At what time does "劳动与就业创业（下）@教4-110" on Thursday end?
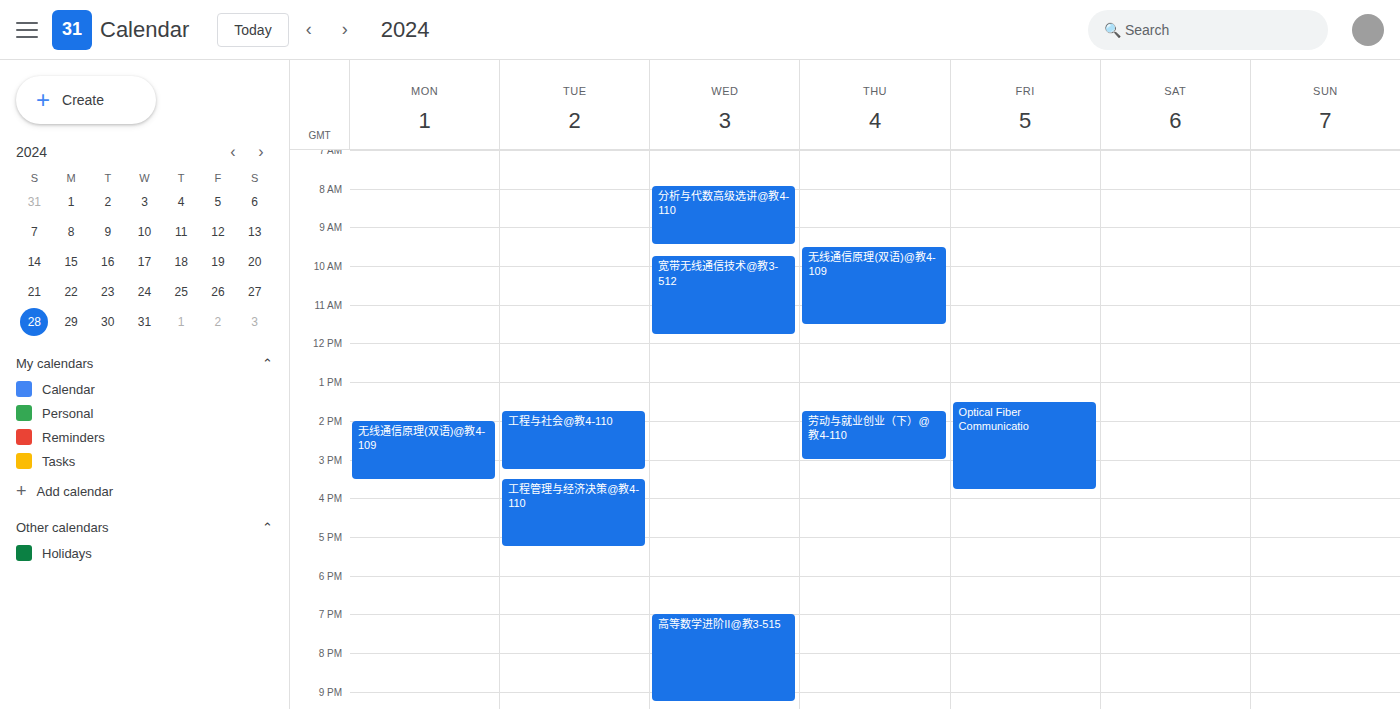
3:00 PM